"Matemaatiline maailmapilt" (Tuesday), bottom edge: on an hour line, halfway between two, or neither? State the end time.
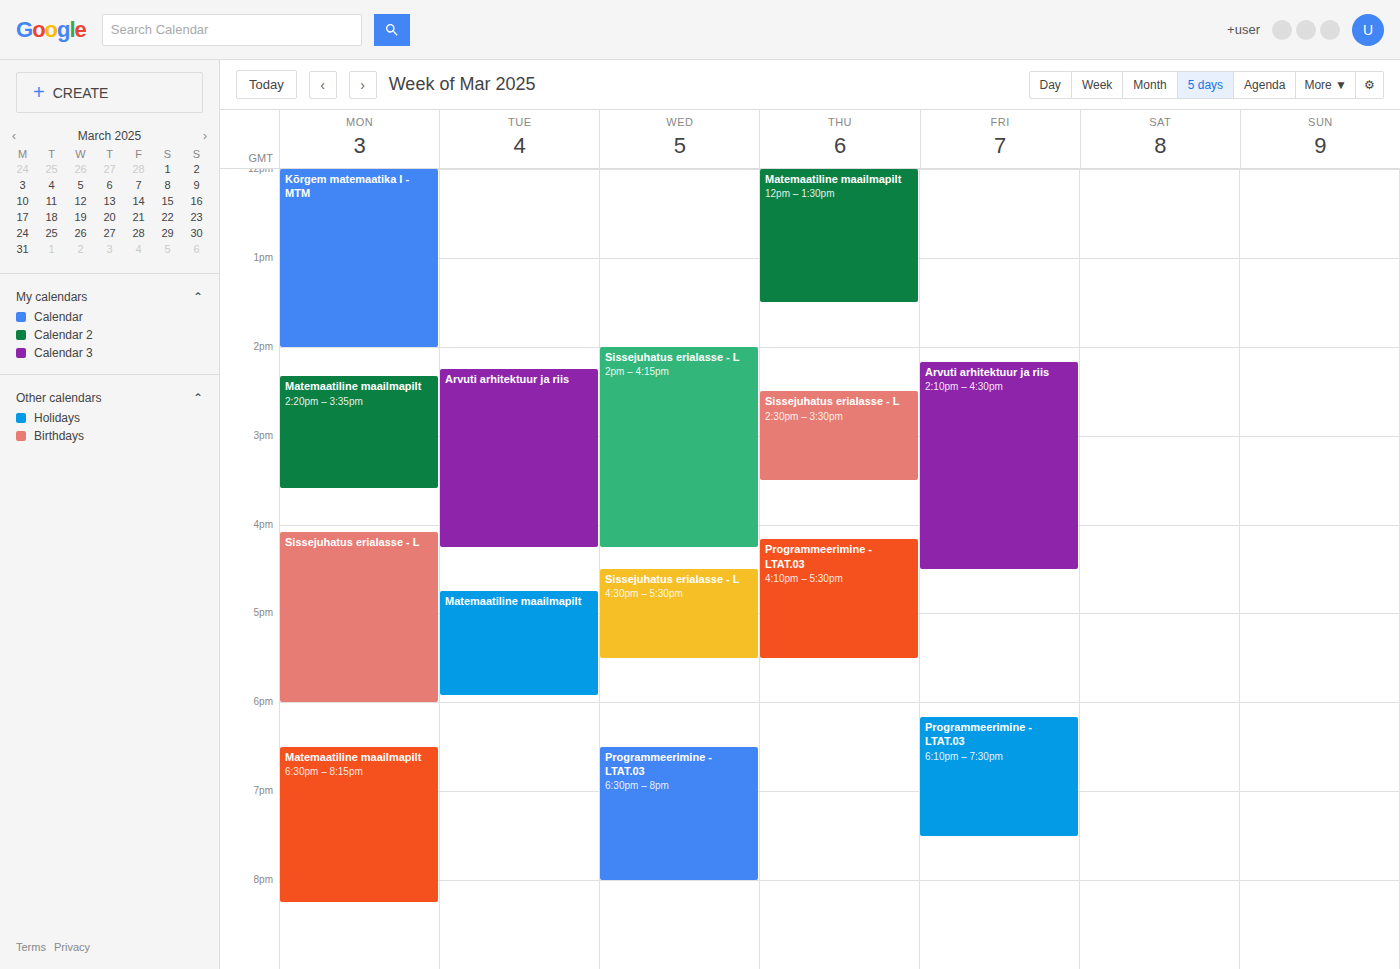
5:55 PM -- neither: 55 minutes below the 5 PM line and 5 minutes above the 6 PM line.